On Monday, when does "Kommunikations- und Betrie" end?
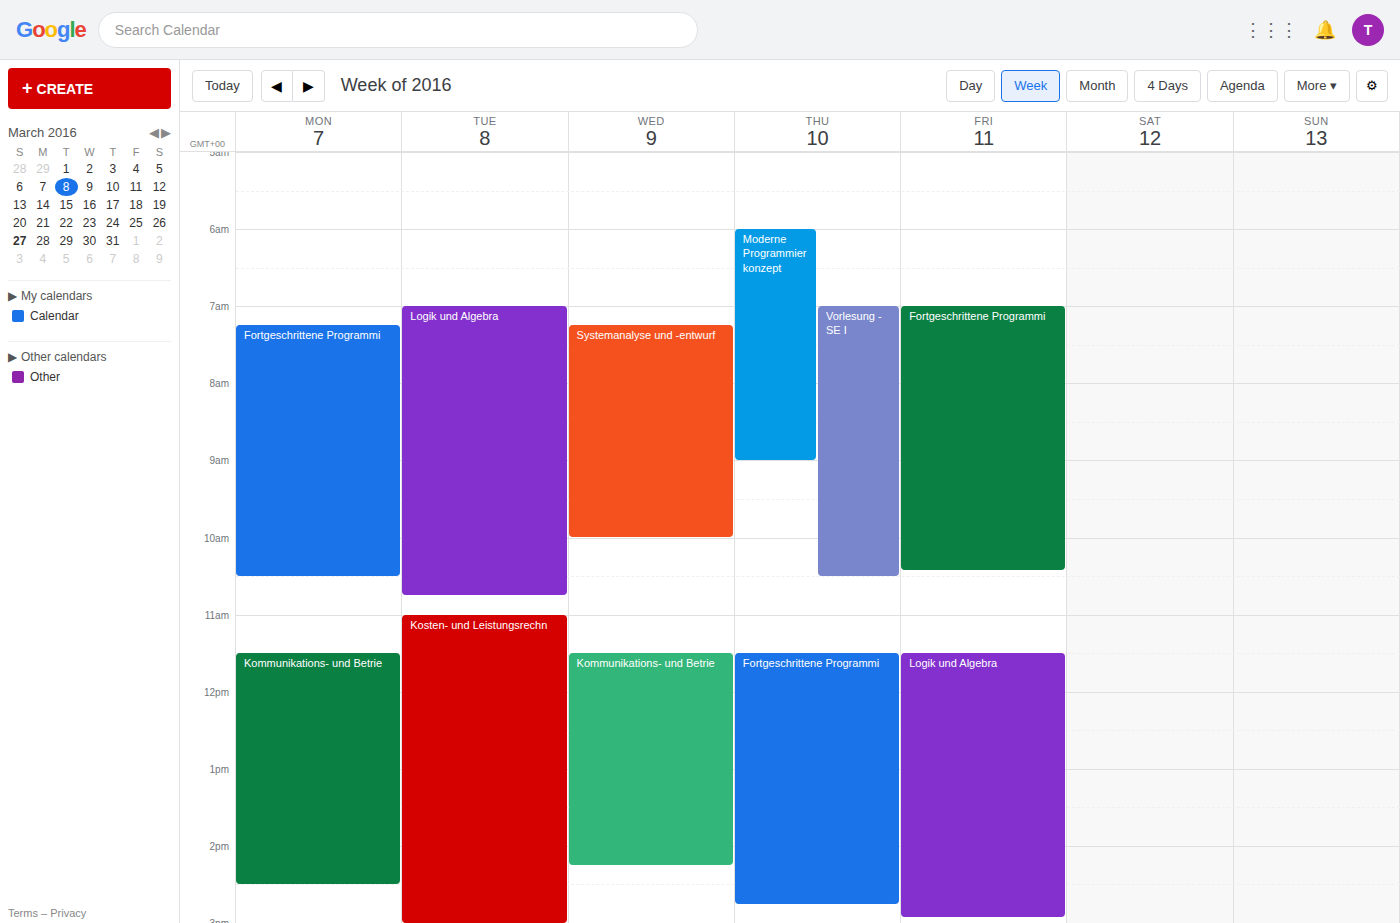
2:30 PM